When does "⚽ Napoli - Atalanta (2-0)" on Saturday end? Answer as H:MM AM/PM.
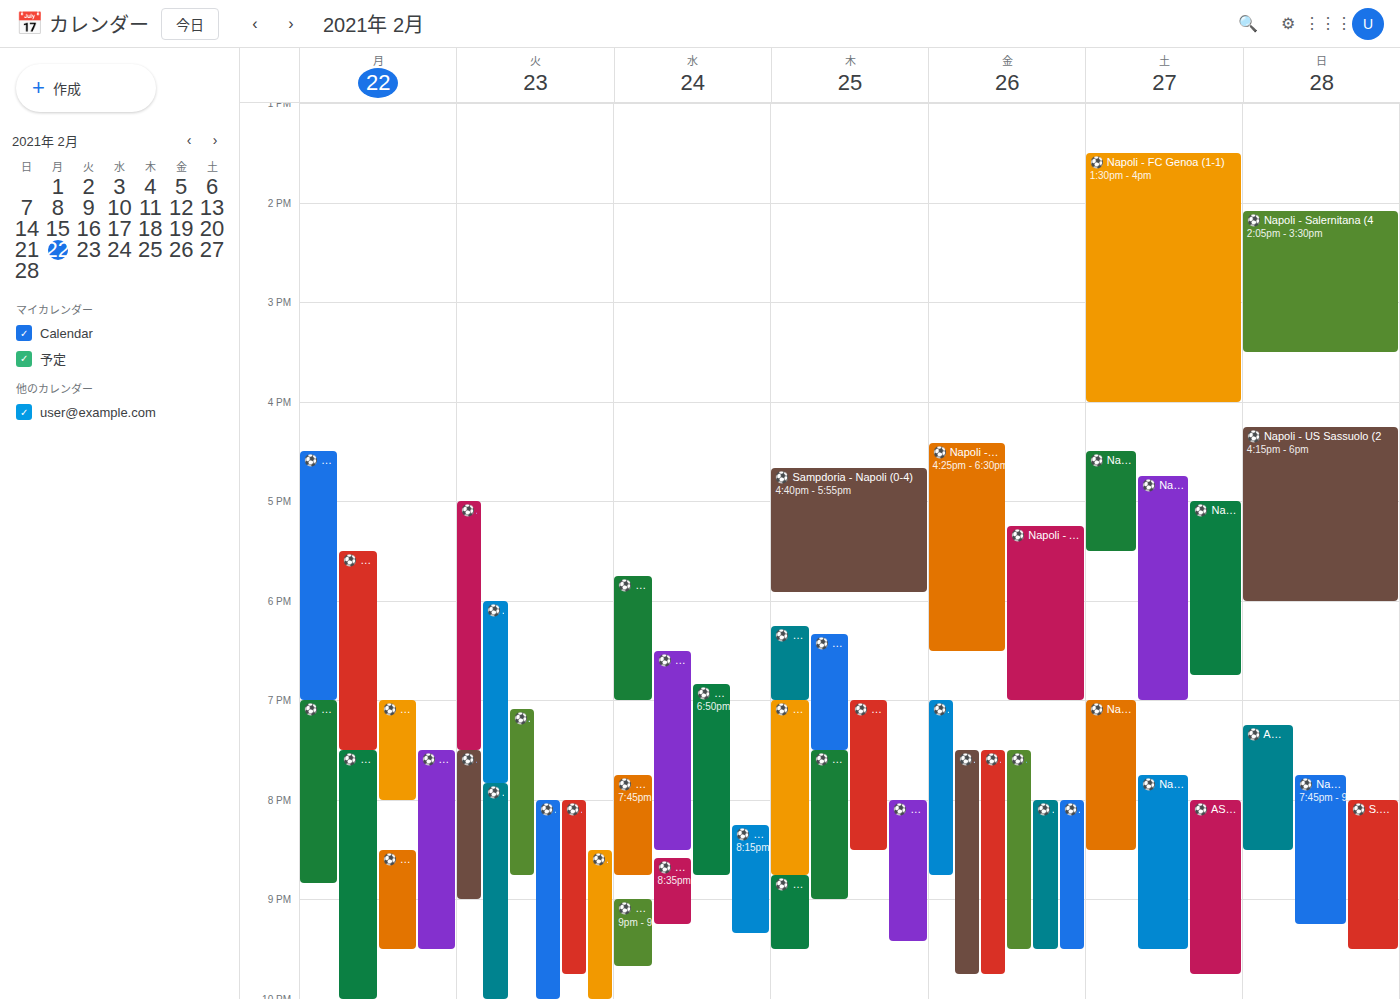
7:00 PM